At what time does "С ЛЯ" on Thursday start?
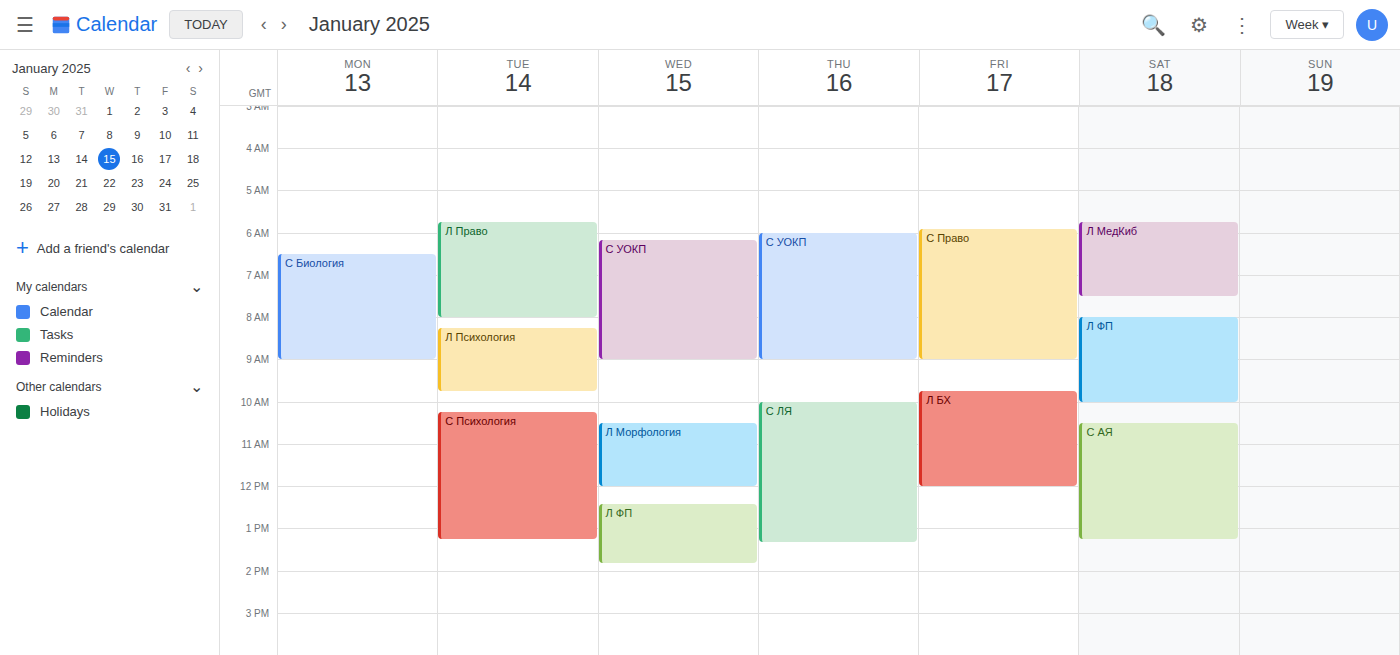
10:00 AM